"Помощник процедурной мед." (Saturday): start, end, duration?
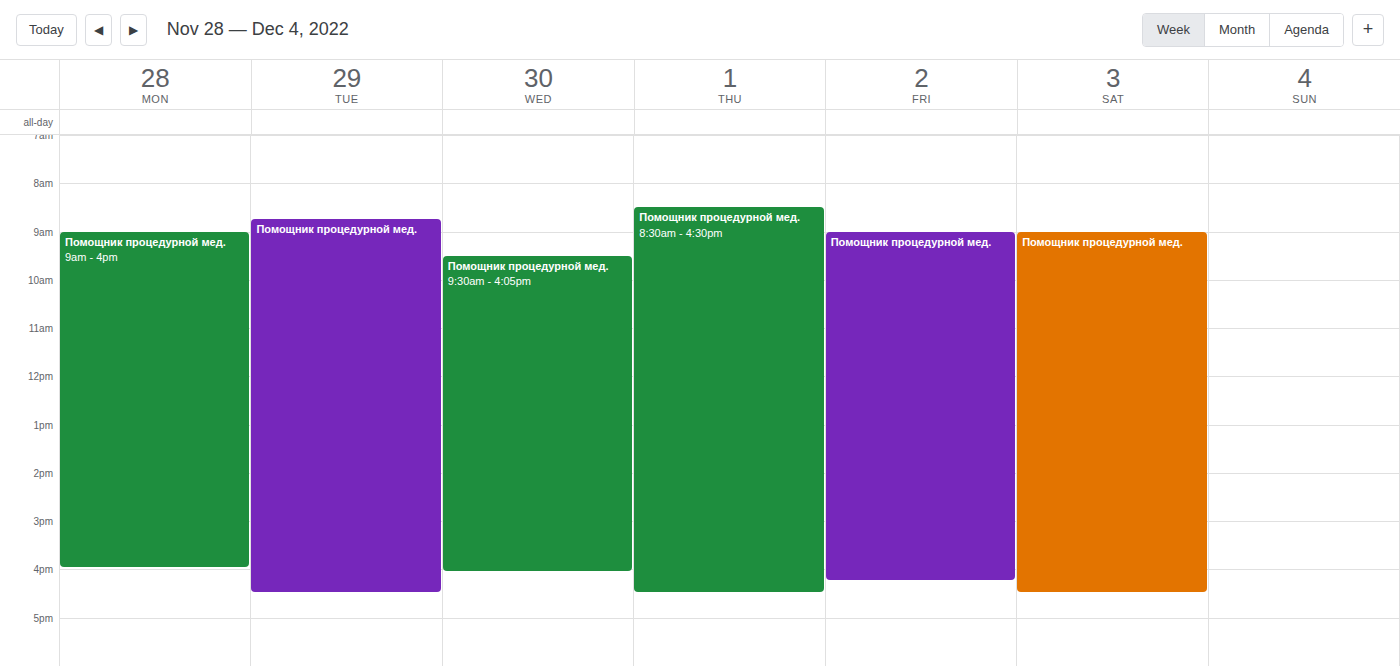
09:00 to 16:30, 7 hours 30 minutes